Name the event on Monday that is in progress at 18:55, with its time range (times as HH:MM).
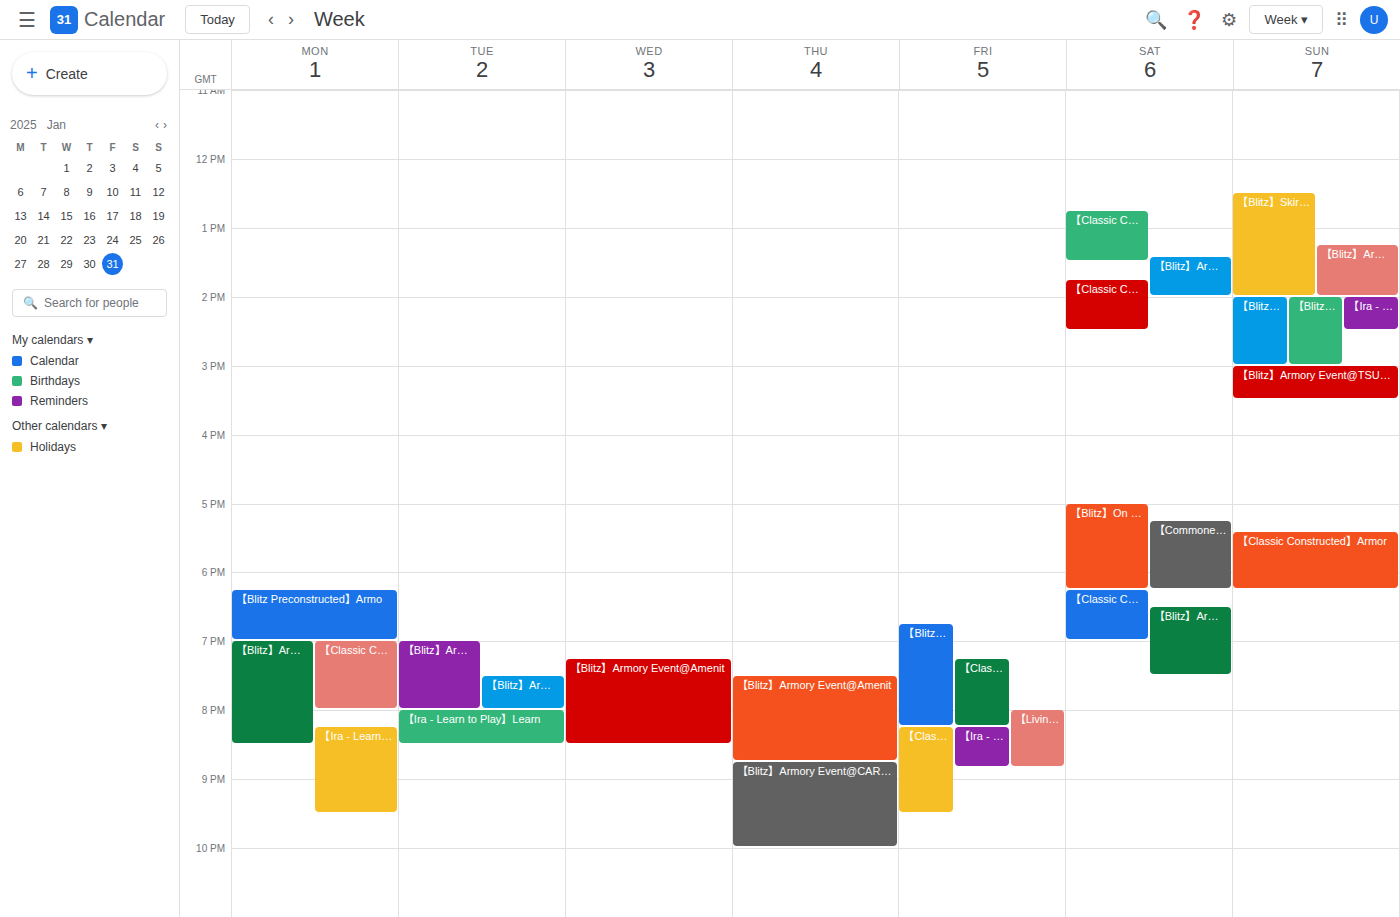
"【Blitz Preconstructed】Armo", 18:15 to 19:00